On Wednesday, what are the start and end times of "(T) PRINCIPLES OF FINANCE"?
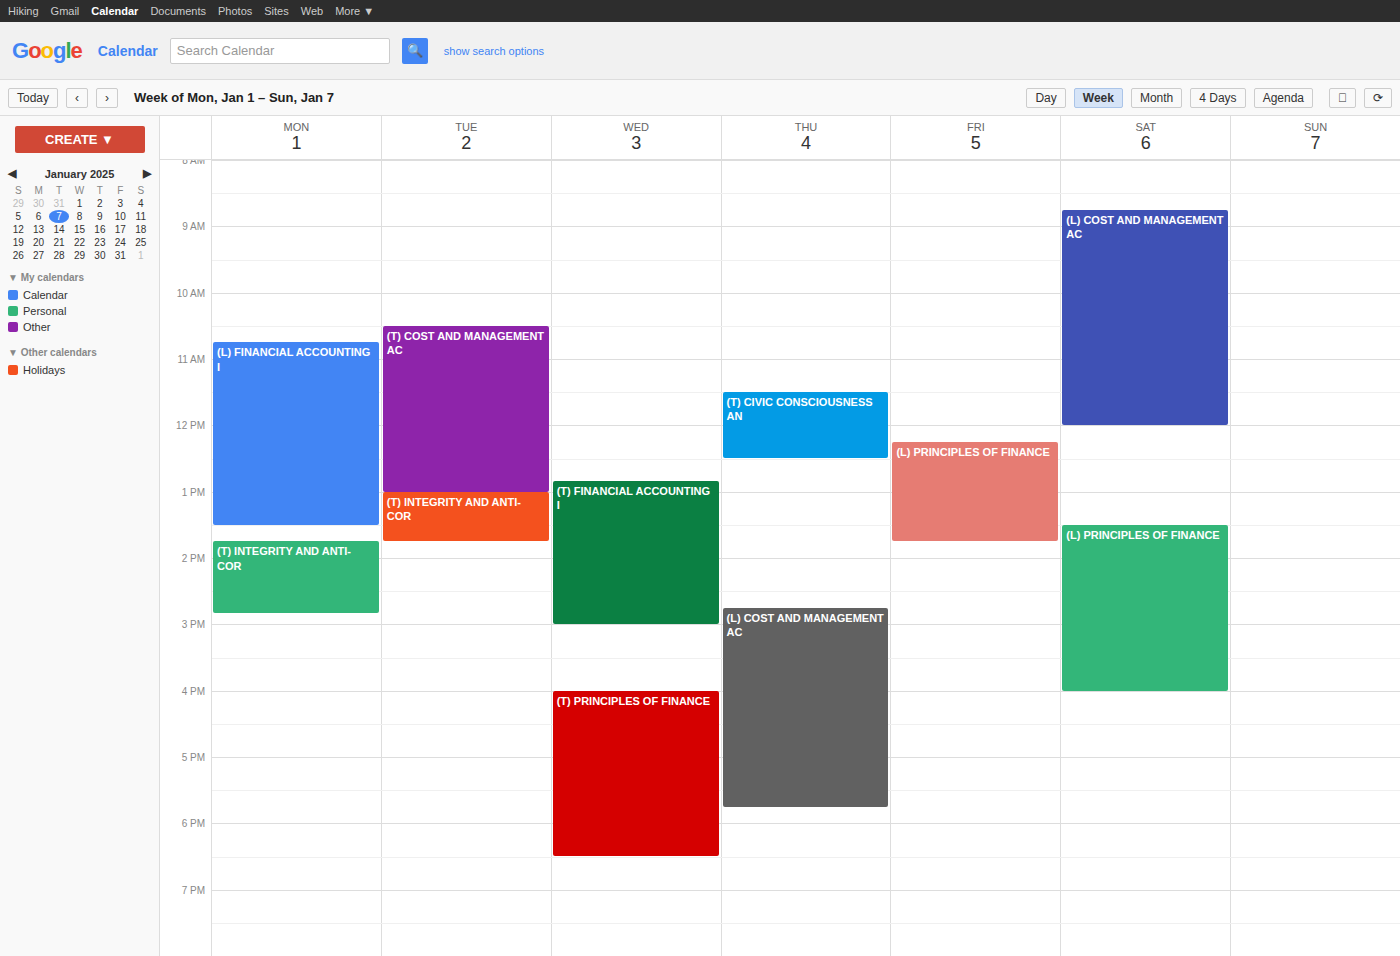
4:00 PM to 6:30 PM